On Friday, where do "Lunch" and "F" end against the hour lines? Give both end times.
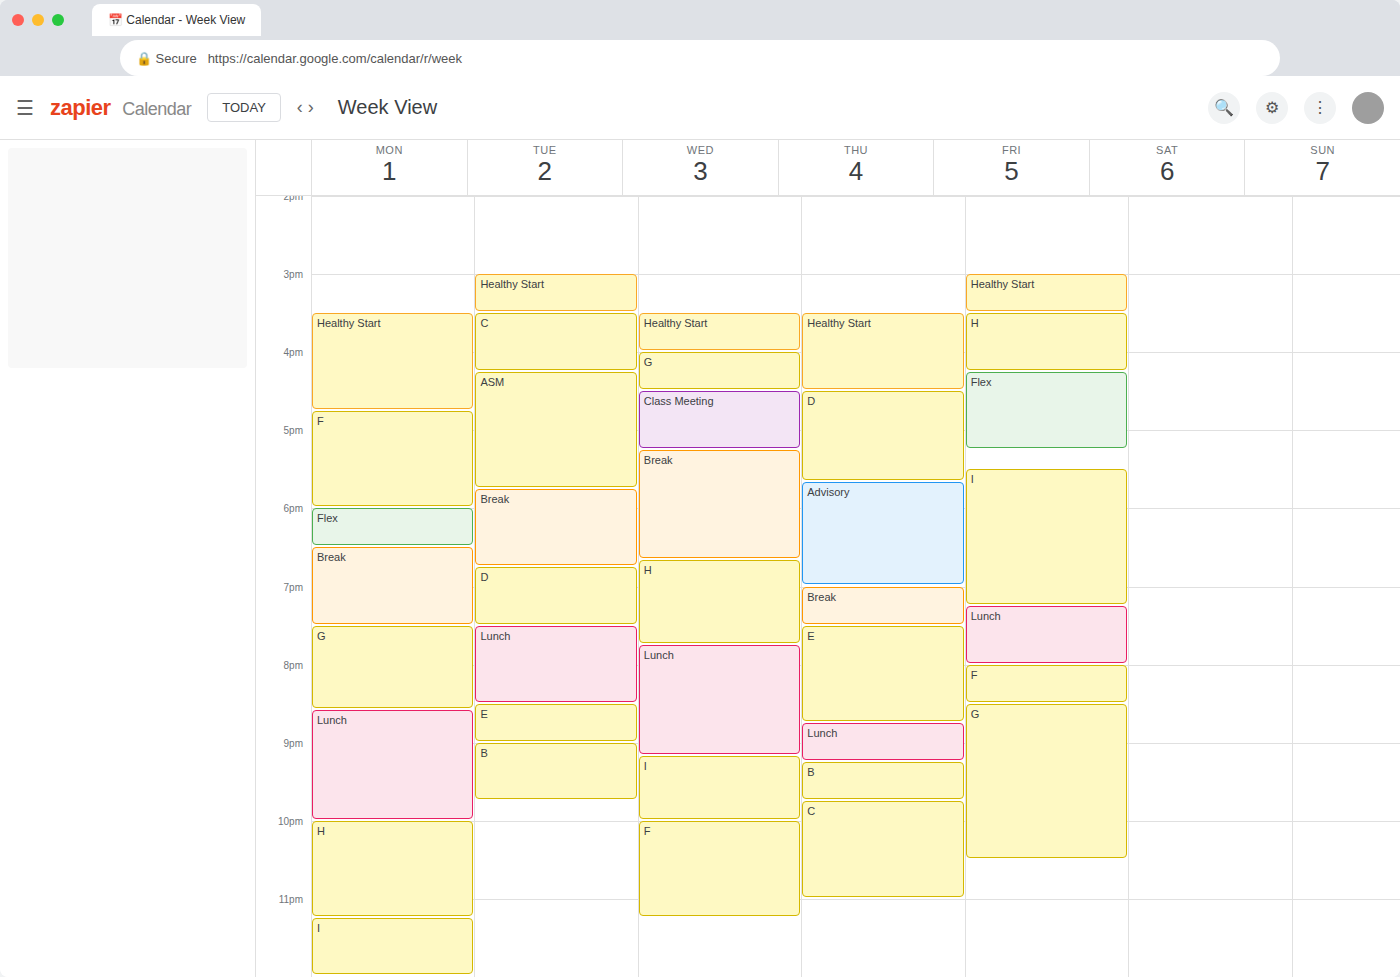
"Lunch": 8:00 PM, exactly on the 8 PM line. "F": 8:30 PM, halfway between the 8 PM and 9 PM lines.